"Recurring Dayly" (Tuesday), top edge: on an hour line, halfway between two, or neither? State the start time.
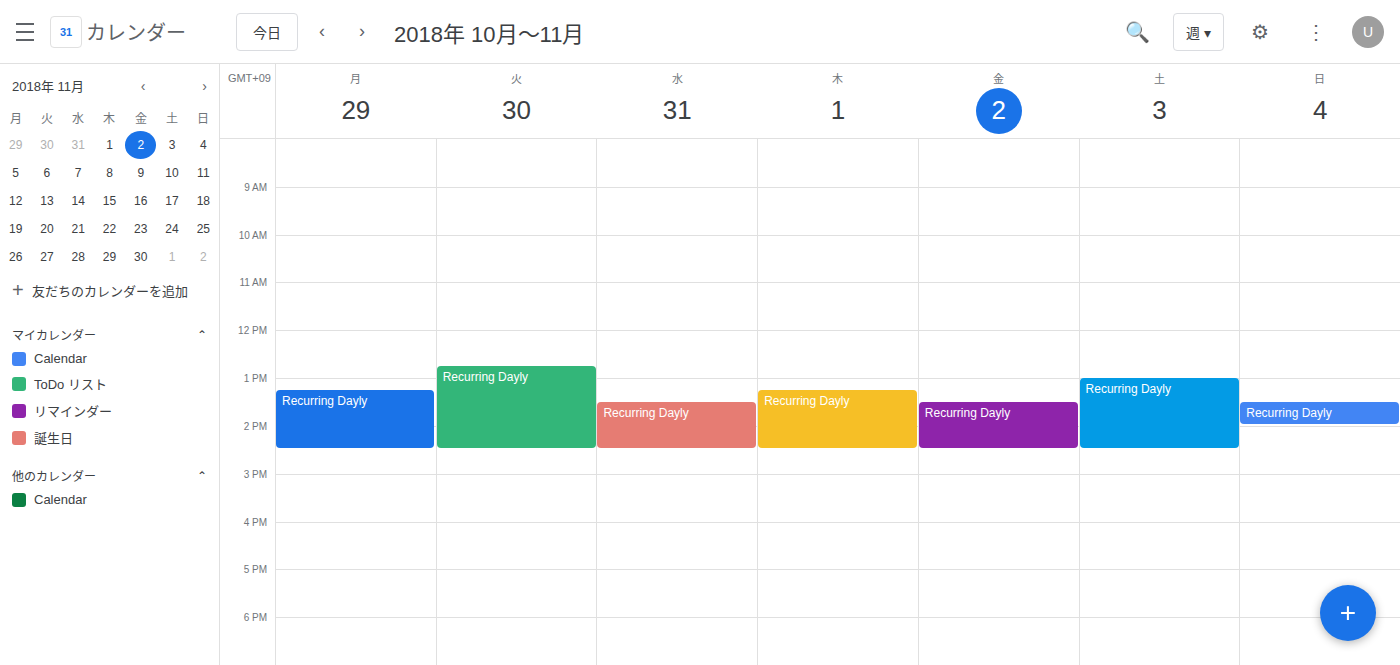
12:45 PM -- neither: three quarters of the way from the 12 PM line to the 1 PM line.